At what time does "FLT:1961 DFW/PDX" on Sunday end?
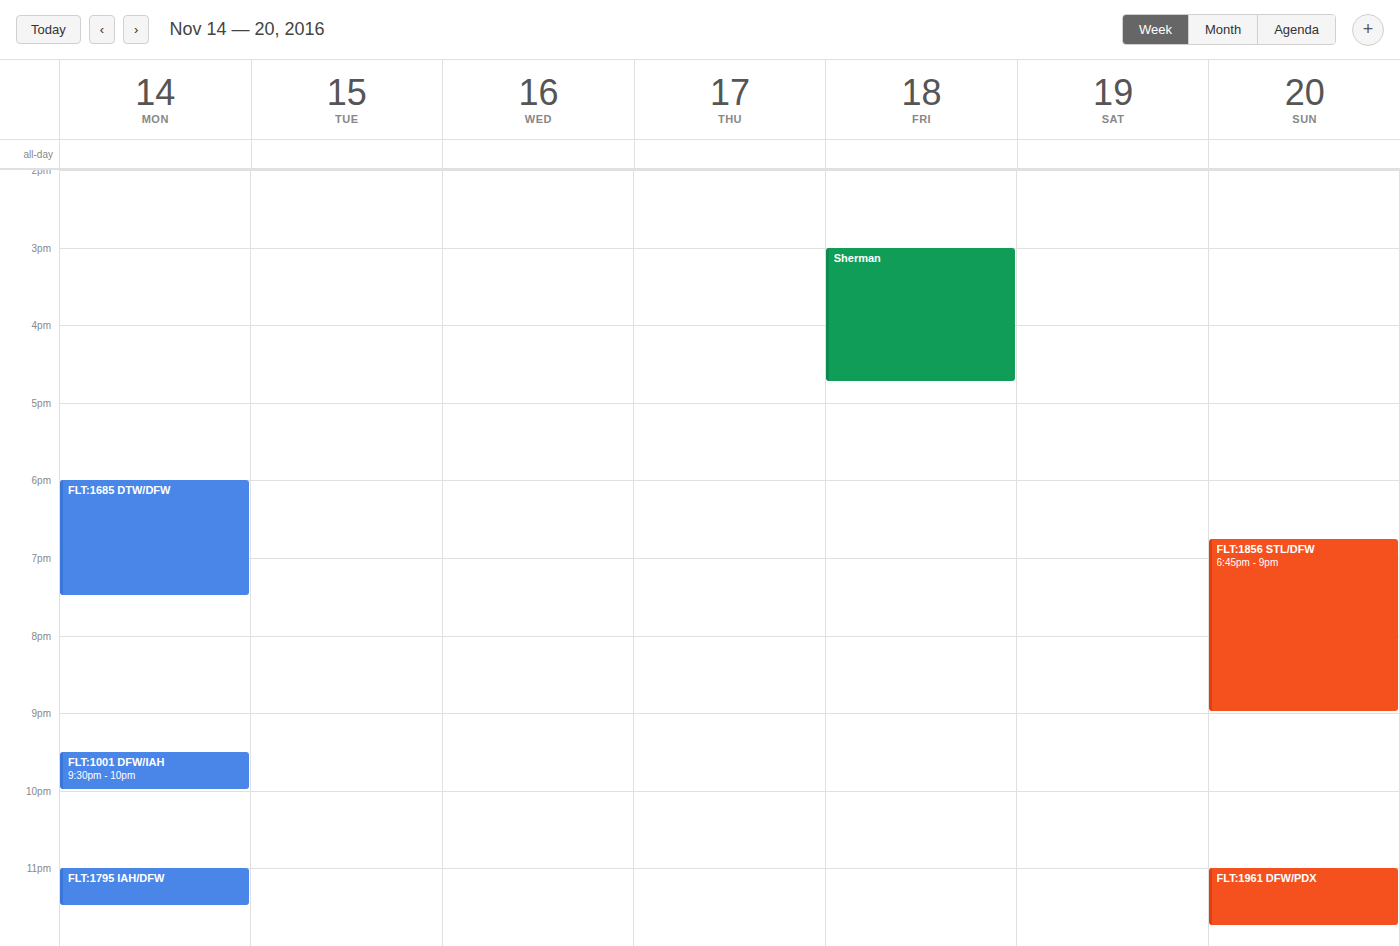
11:45 PM